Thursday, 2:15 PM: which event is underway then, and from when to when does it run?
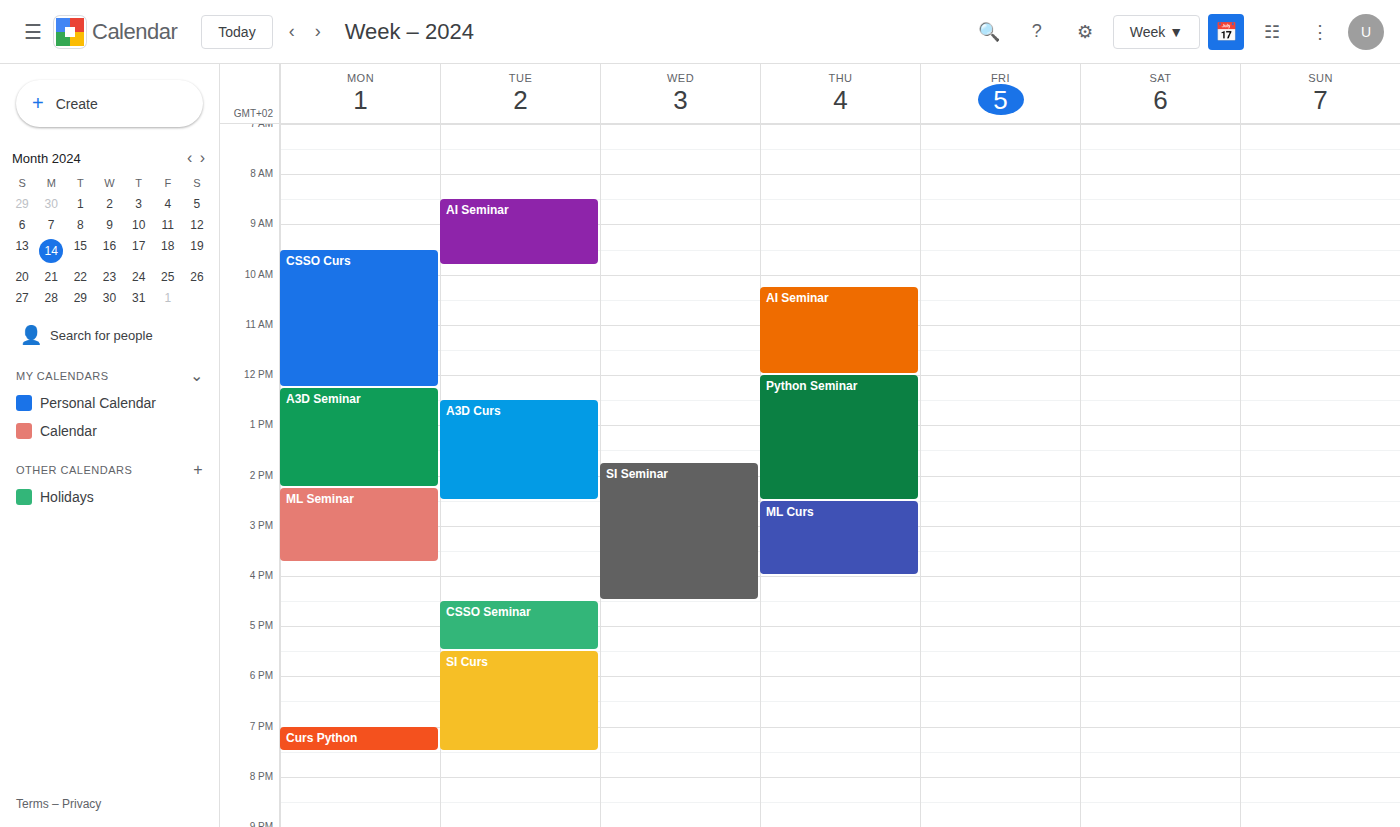
"Python Seminar", 12:00 PM to 2:30 PM